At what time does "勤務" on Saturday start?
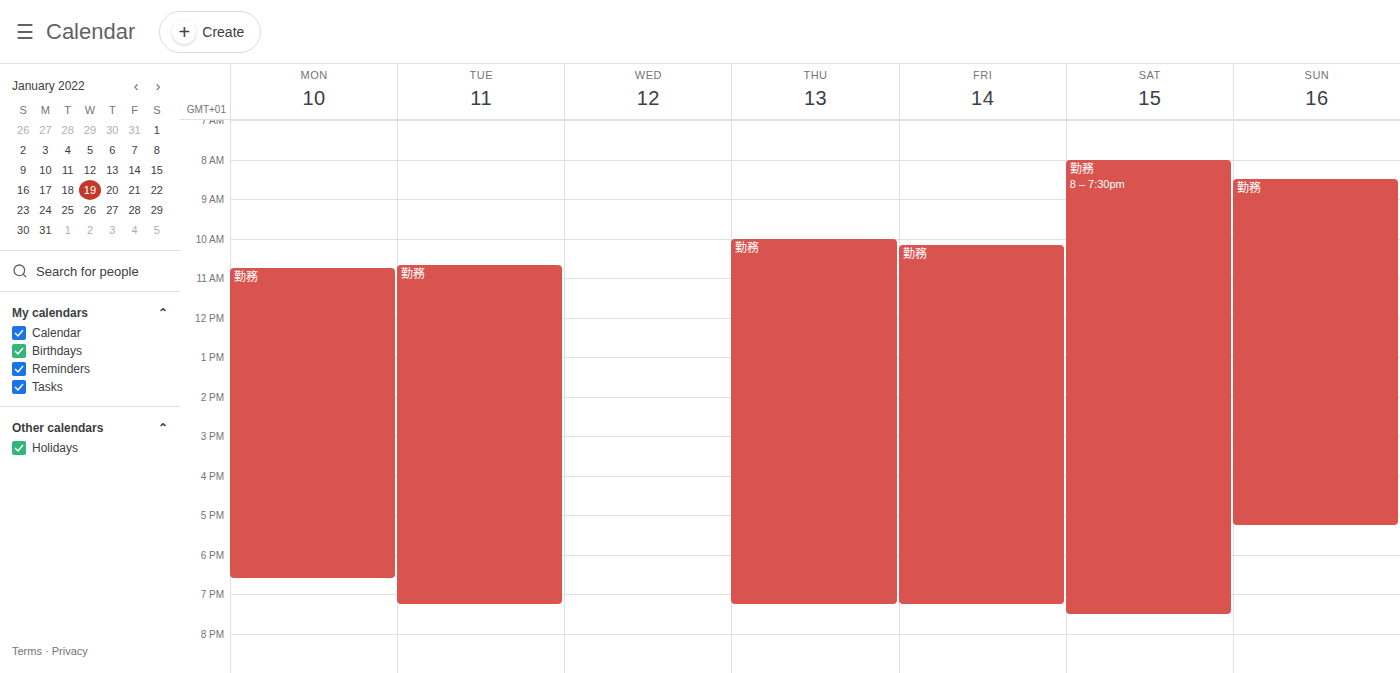
8:00 AM